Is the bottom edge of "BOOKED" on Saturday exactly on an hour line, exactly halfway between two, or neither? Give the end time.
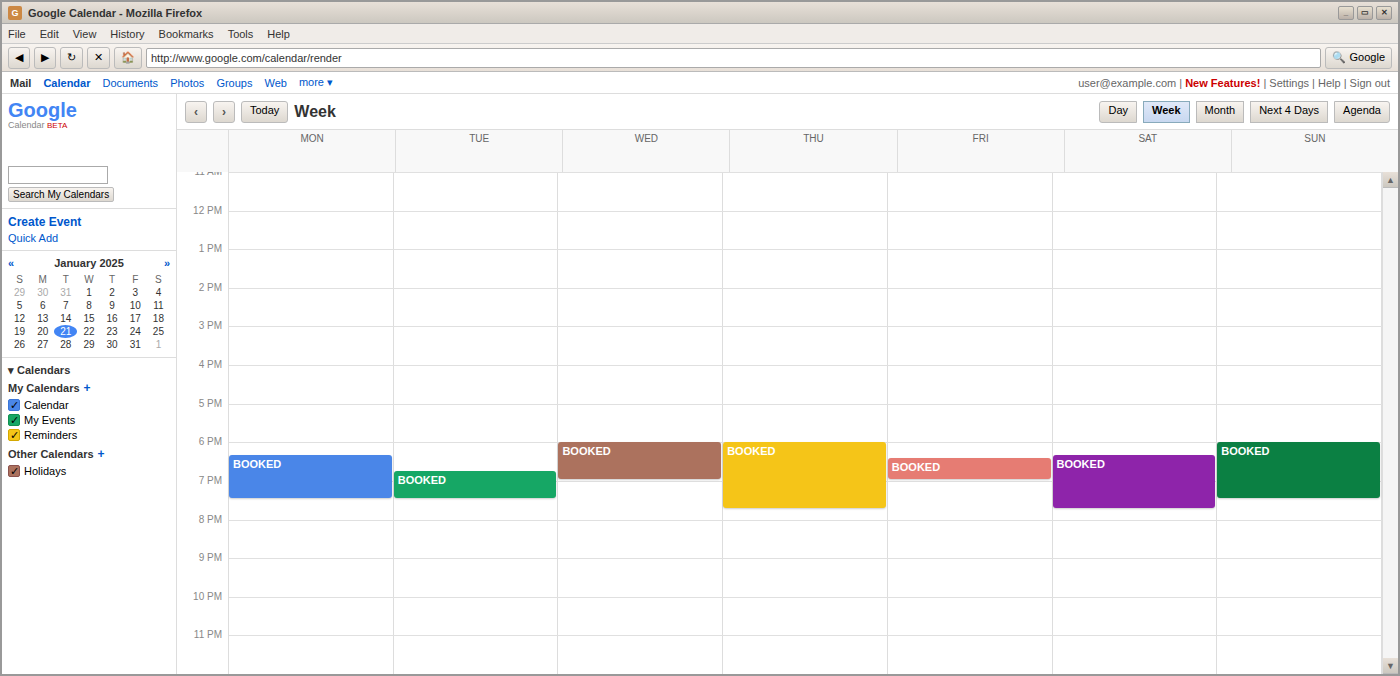
7:45 PM -- neither: three quarters of the way from the 7 PM line to the 8 PM line.